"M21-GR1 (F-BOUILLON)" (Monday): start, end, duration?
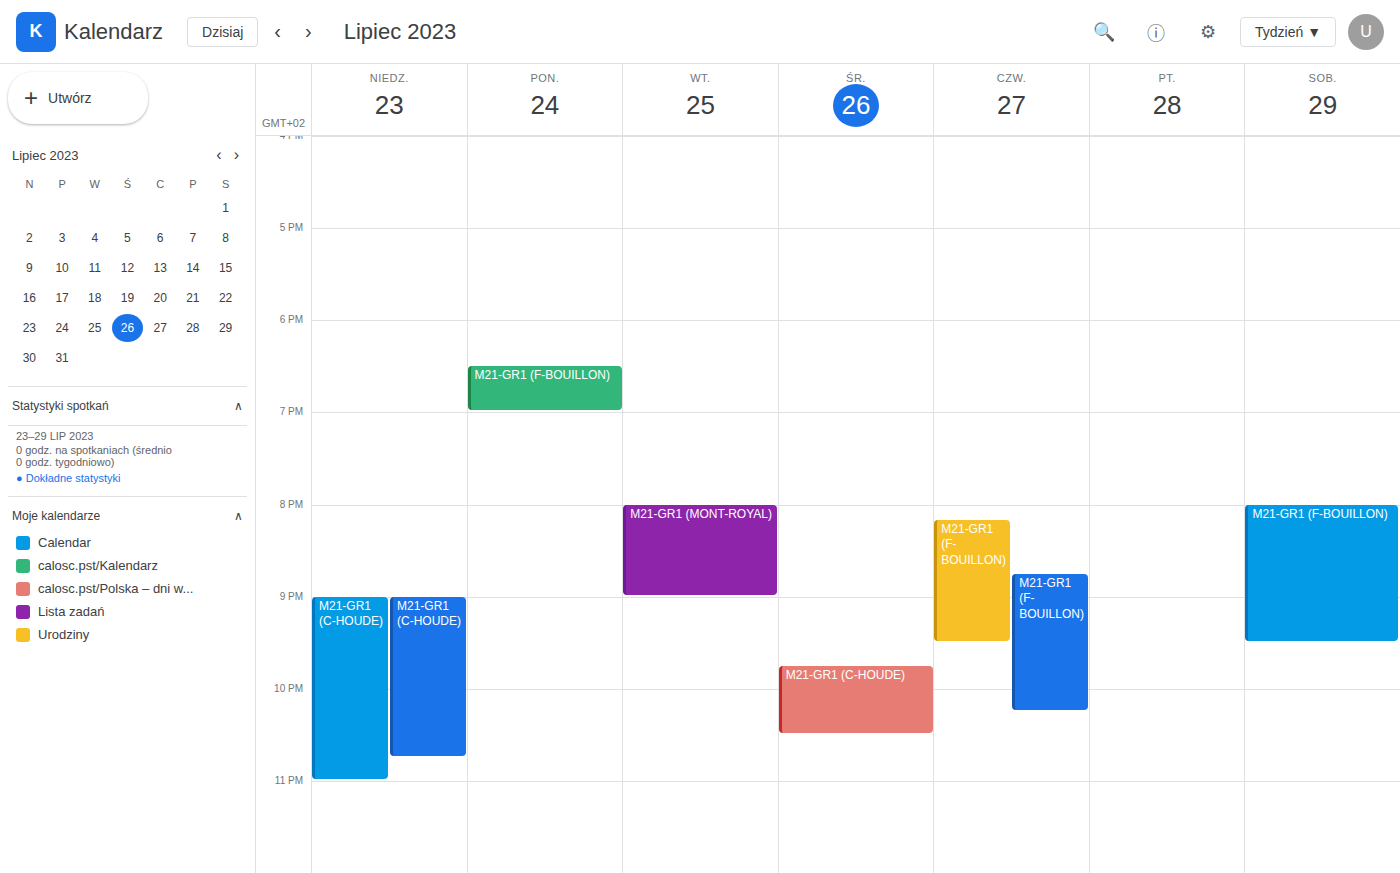
6:30 PM to 7:00 PM, 30 minutes